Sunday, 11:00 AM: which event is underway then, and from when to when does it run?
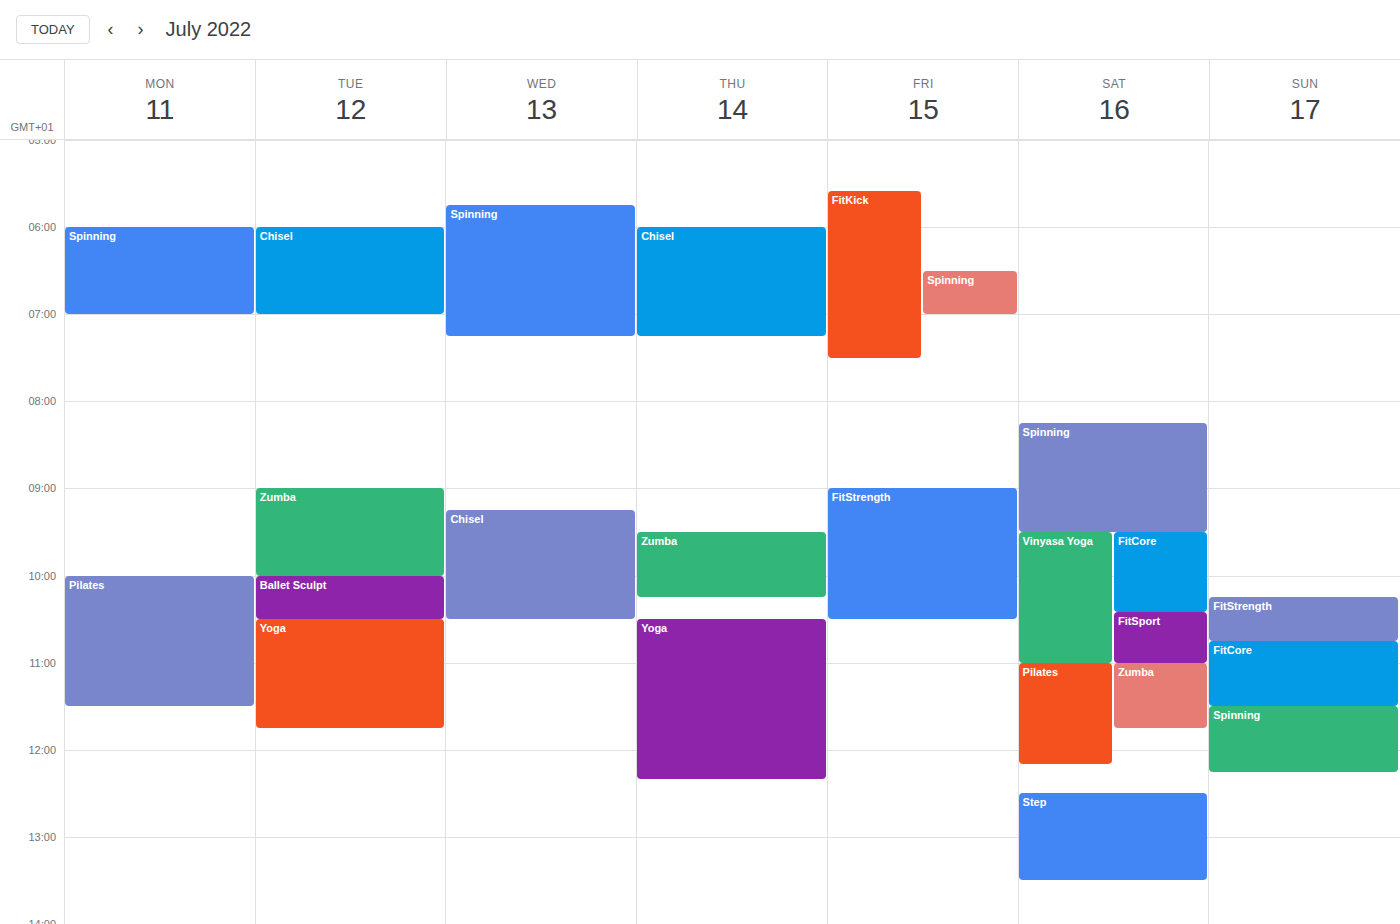
"FitCore", 10:45 AM to 11:30 AM